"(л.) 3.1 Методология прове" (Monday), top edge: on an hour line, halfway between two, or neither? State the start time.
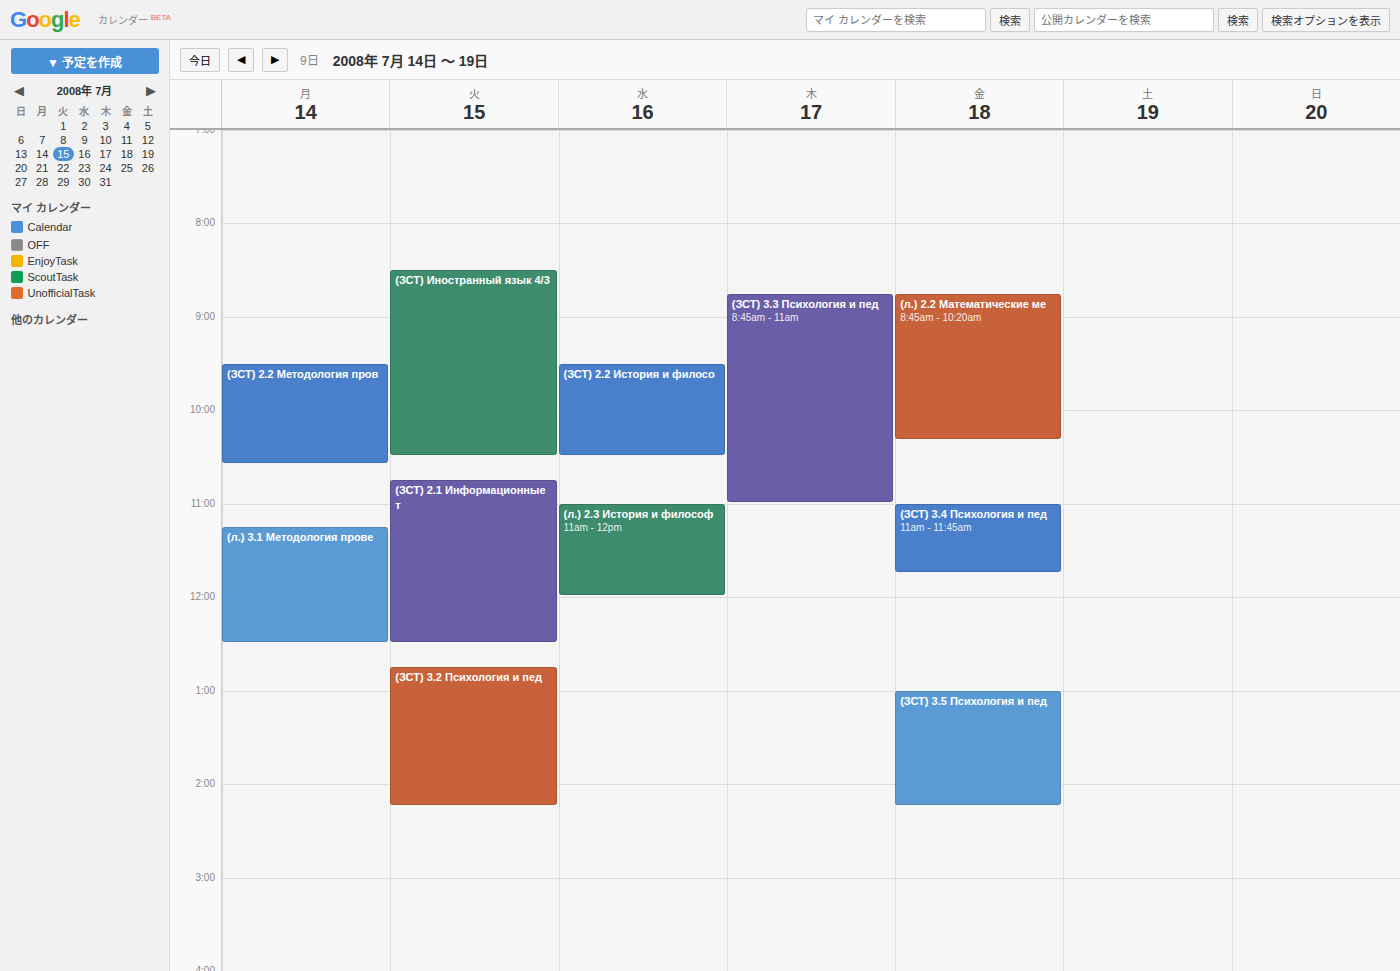
11:15 AM -- neither: a quarter of the way from the 11 AM line to the 12 PM line.